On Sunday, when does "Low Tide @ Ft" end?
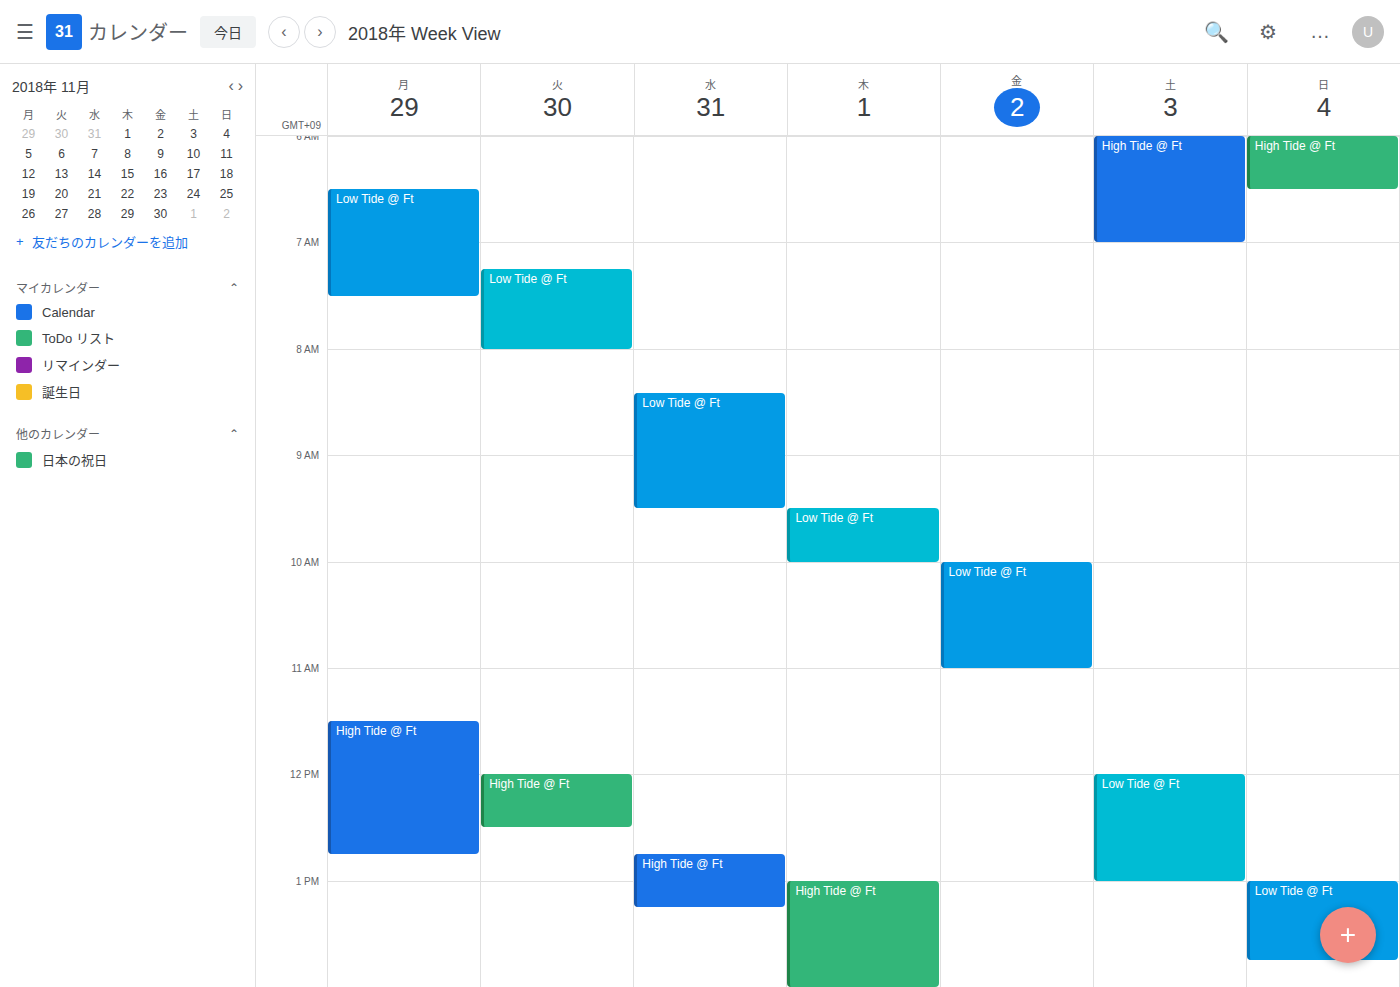
13:45